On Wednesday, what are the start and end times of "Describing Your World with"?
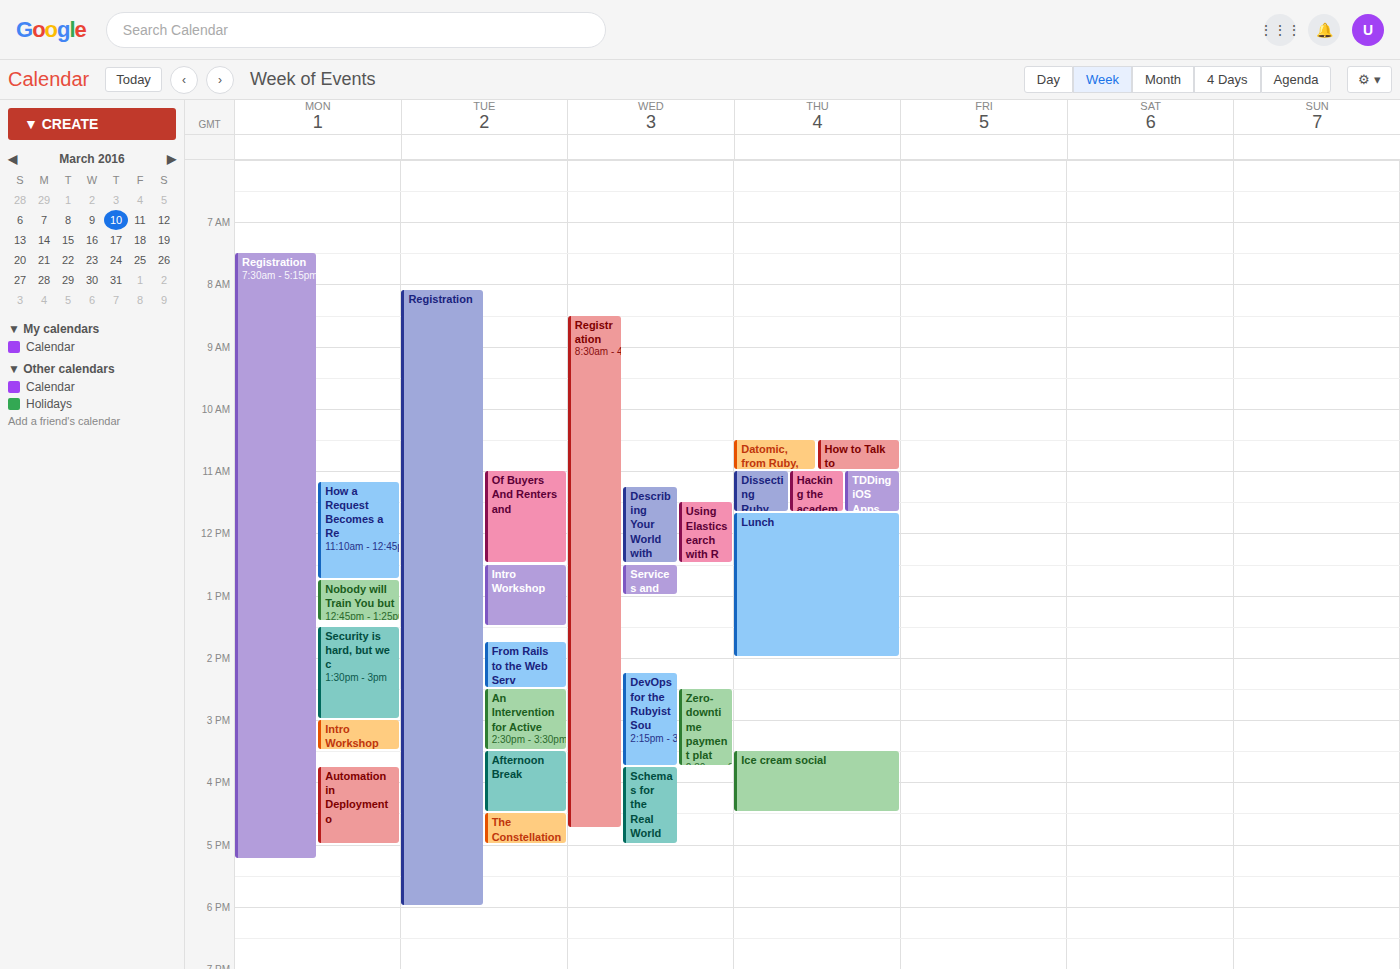
11:15 AM to 12:30 PM